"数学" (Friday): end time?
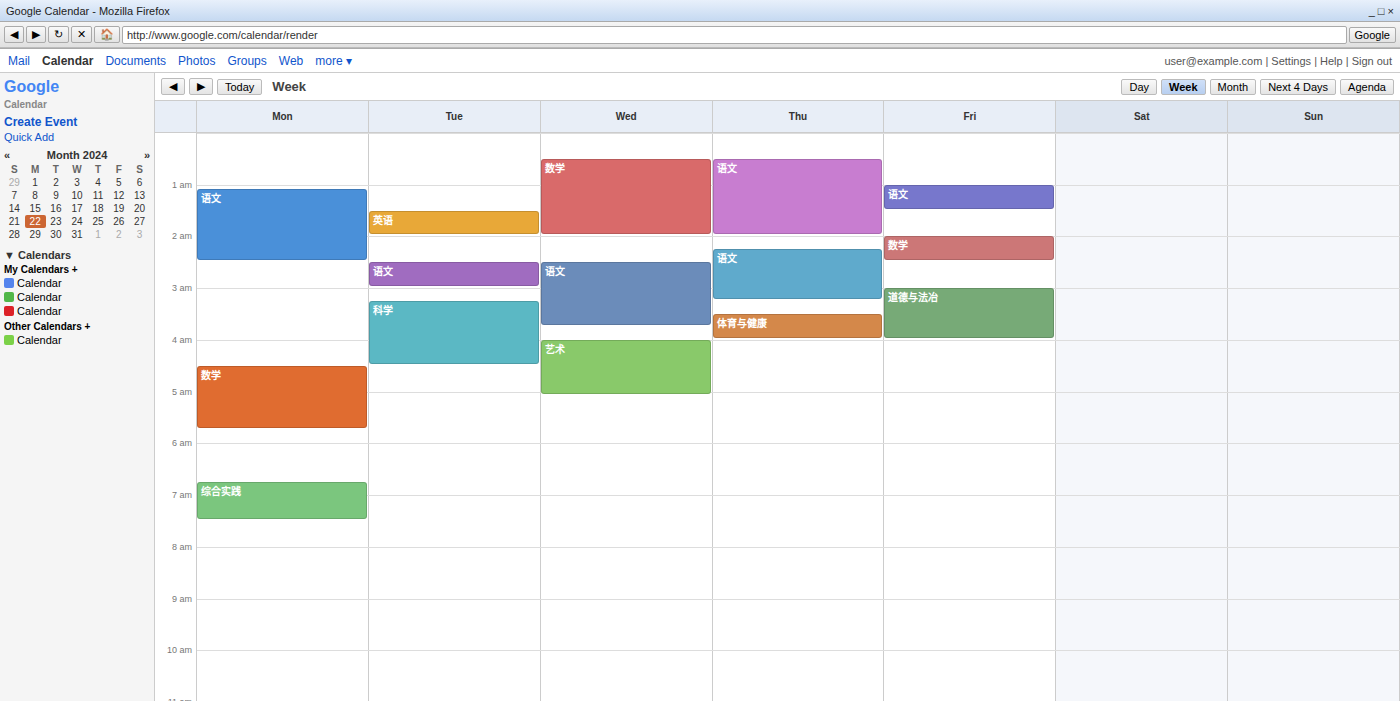
2:30 AM